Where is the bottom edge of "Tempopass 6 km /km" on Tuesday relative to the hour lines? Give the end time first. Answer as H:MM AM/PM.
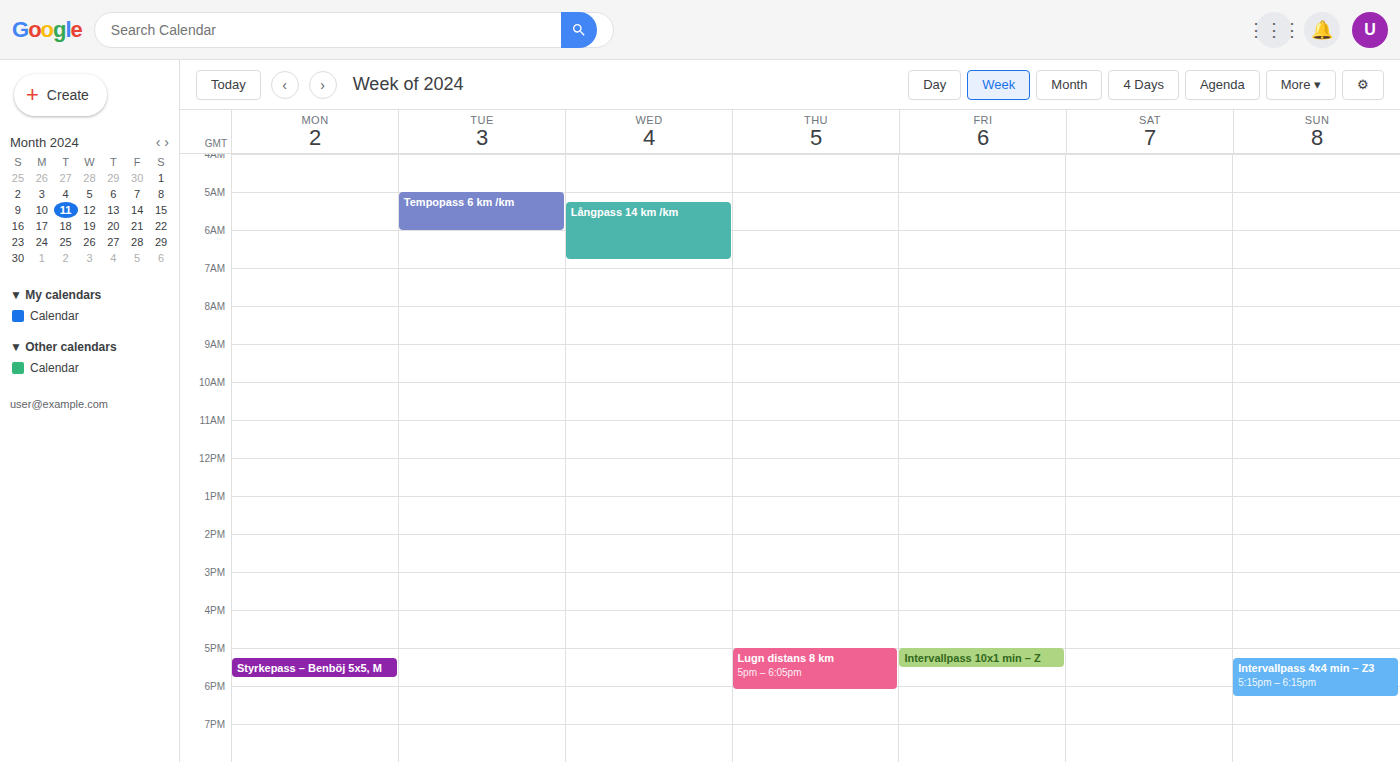
6:00 AM -- exactly on the 6 AM line.